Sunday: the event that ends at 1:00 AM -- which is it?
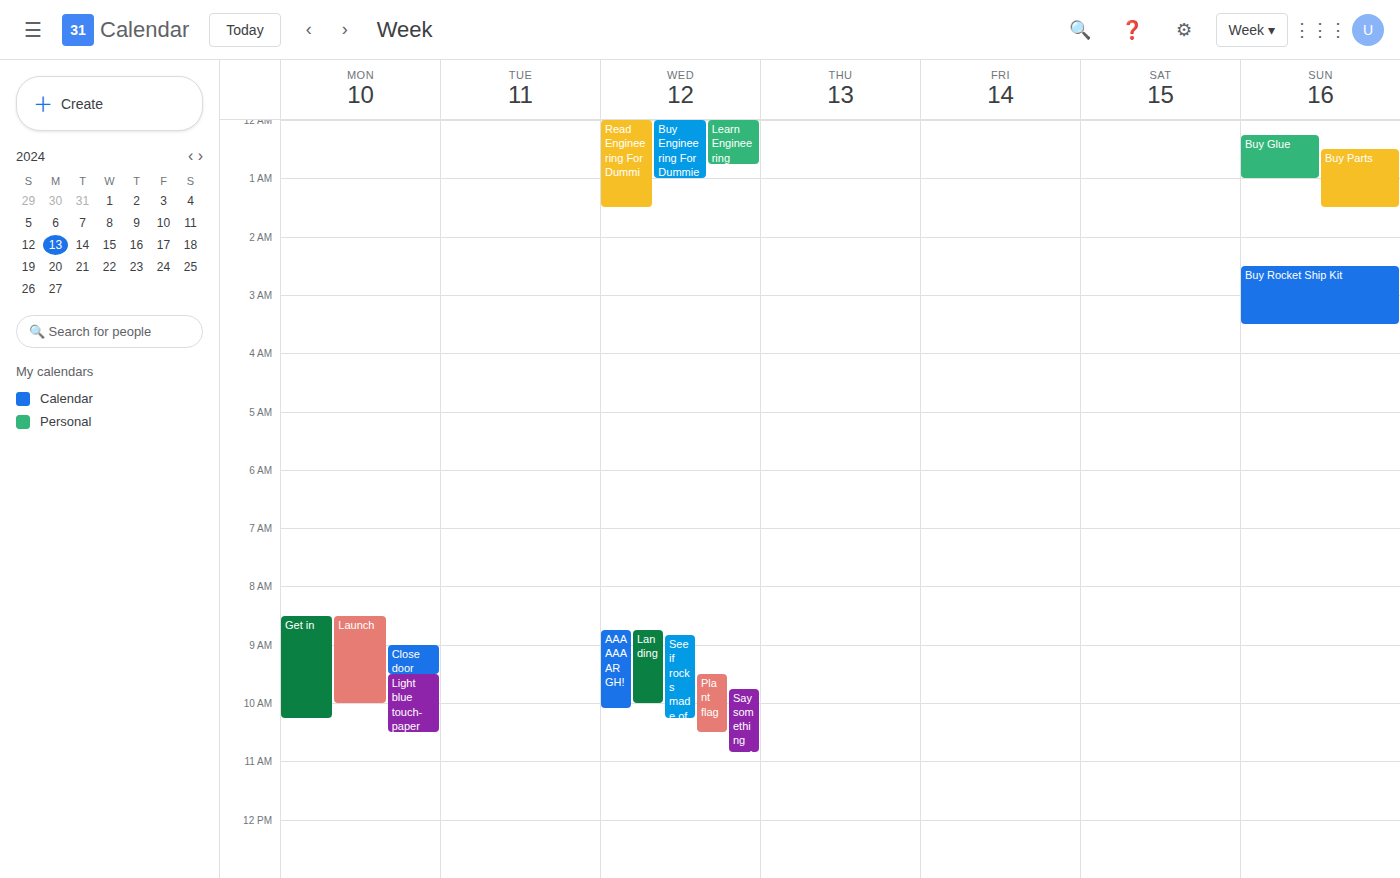
"Buy Glue"